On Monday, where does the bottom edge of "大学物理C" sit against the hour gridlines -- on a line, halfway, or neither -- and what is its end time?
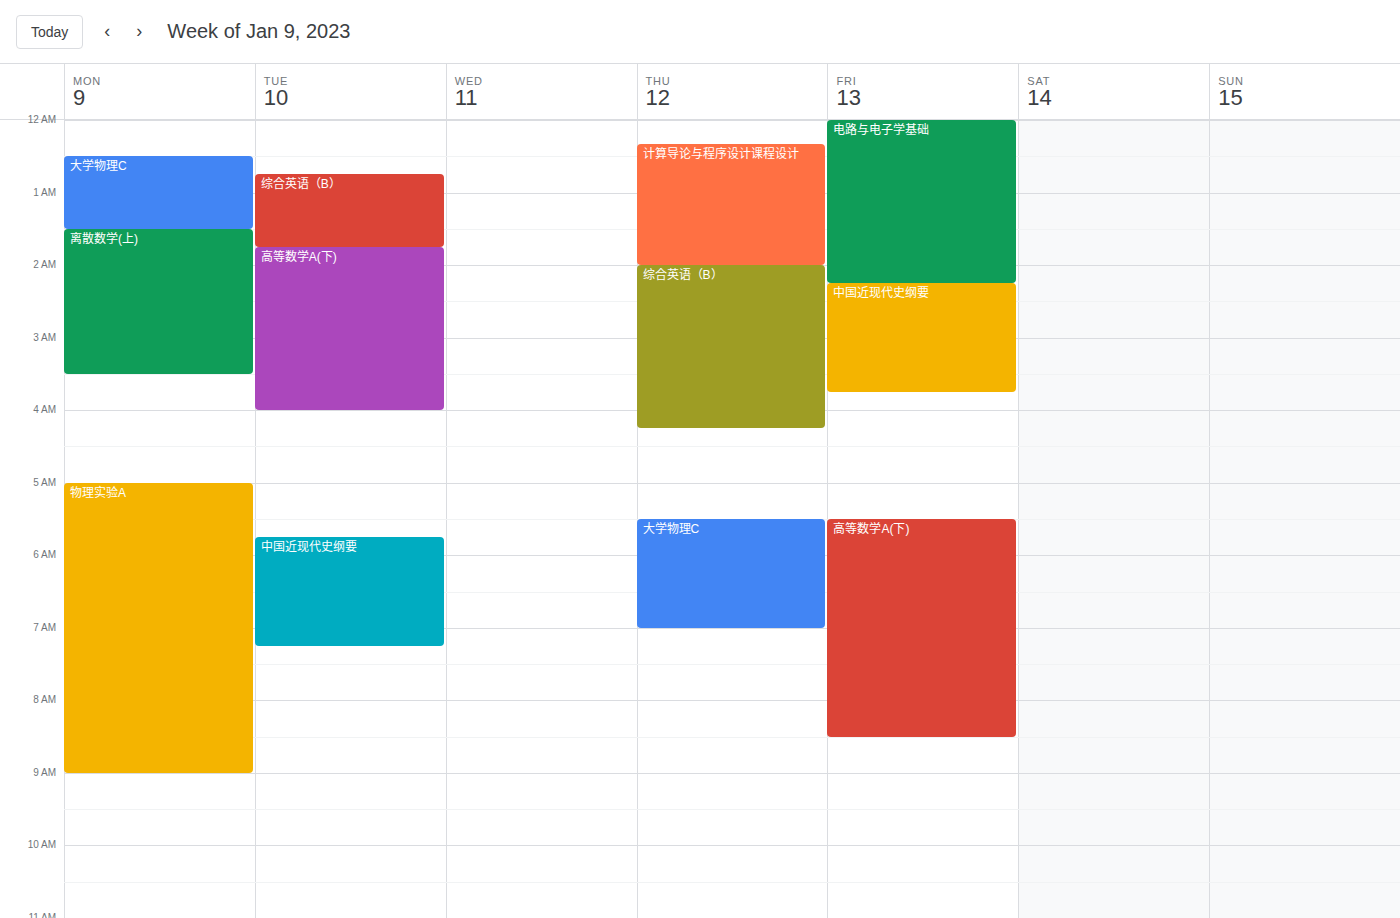
1:30 AM -- halfway between the 1 AM and 2 AM lines.